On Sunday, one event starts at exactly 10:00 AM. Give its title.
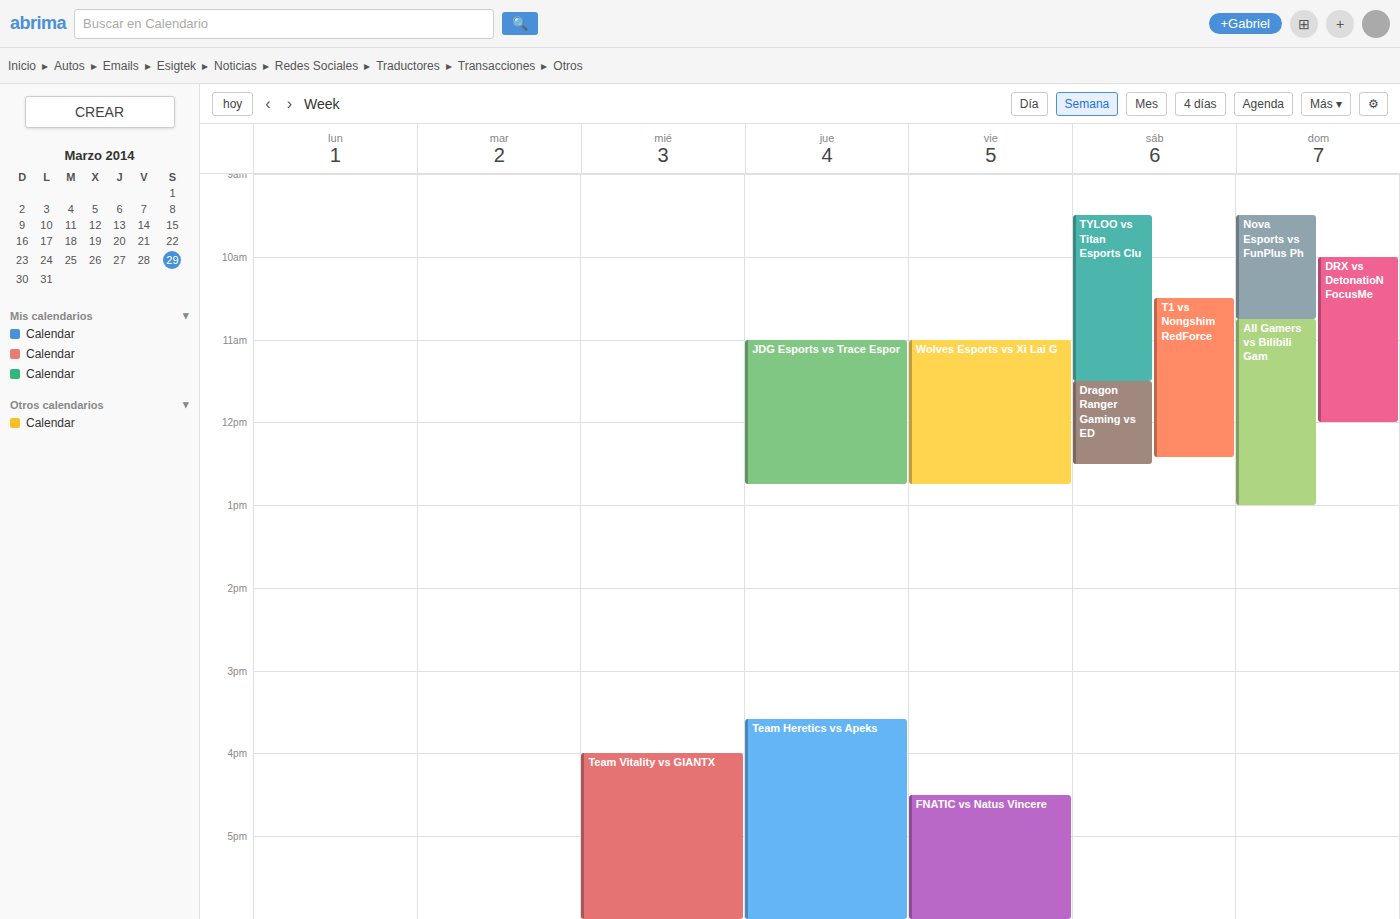
"DRX vs DetonatioN FocusMe"